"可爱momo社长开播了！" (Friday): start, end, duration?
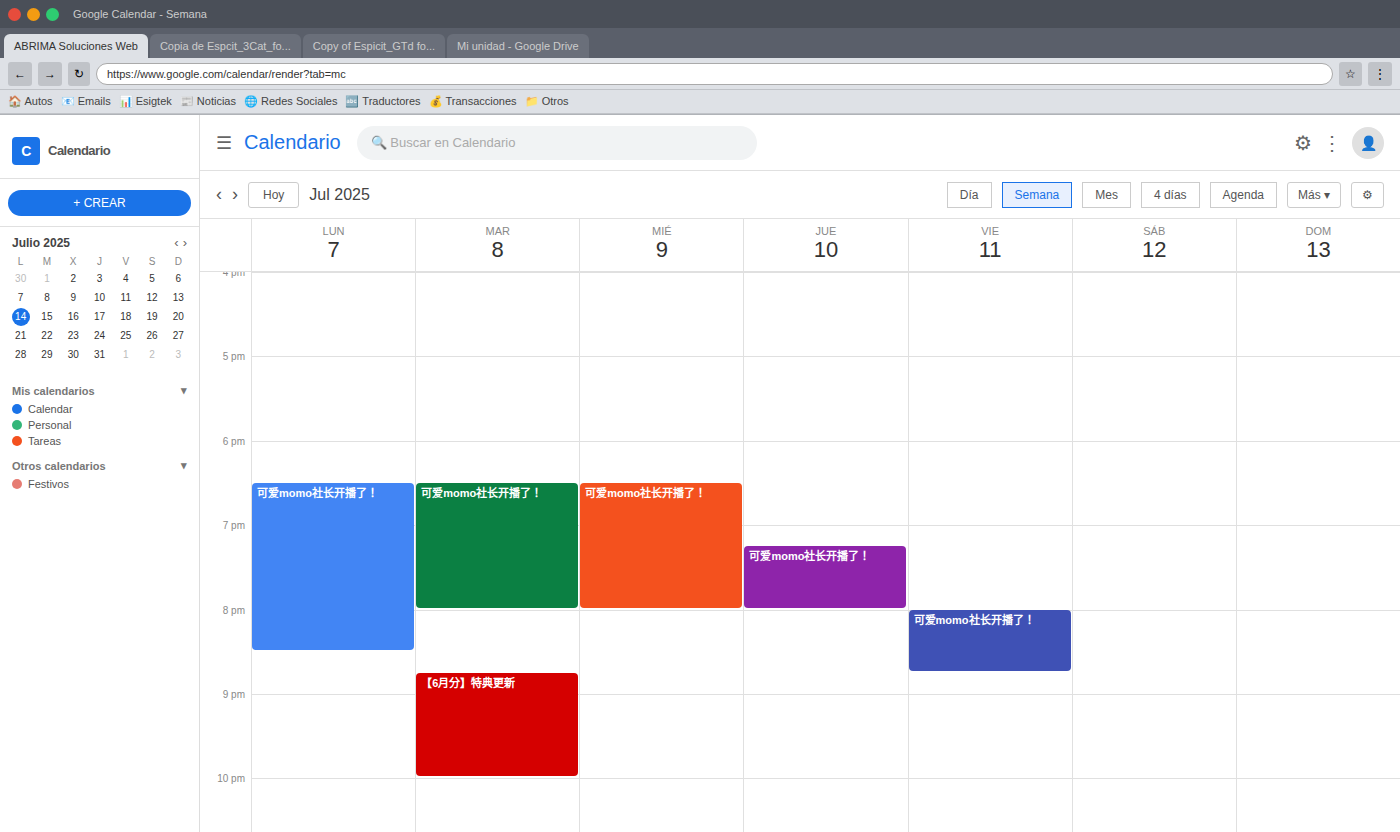
8:00 PM to 8:45 PM, 45 minutes